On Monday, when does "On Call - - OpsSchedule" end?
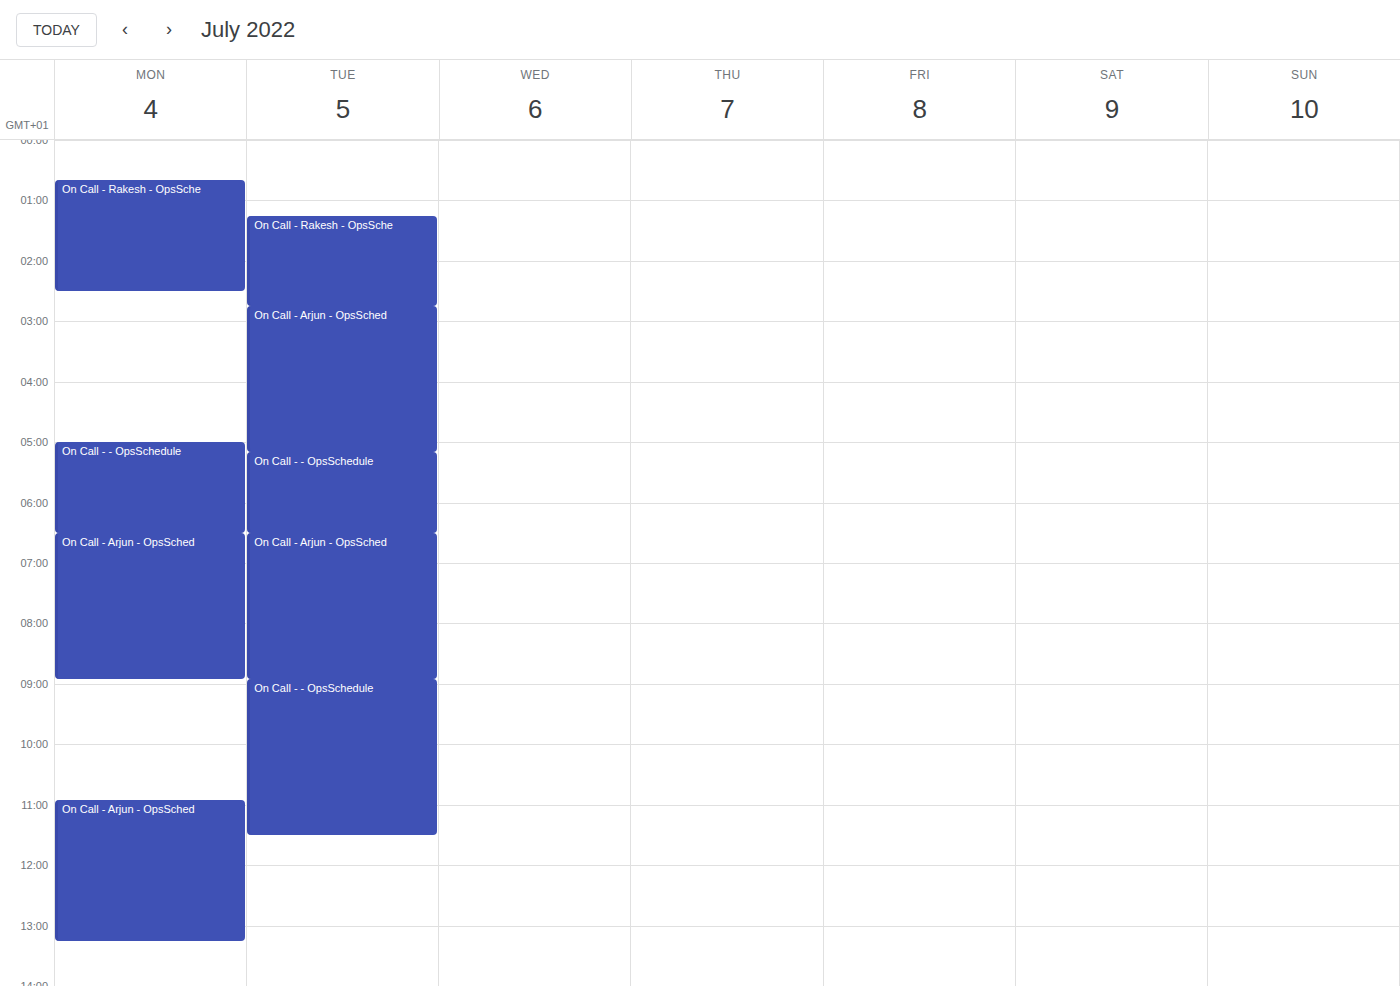
6:30 AM